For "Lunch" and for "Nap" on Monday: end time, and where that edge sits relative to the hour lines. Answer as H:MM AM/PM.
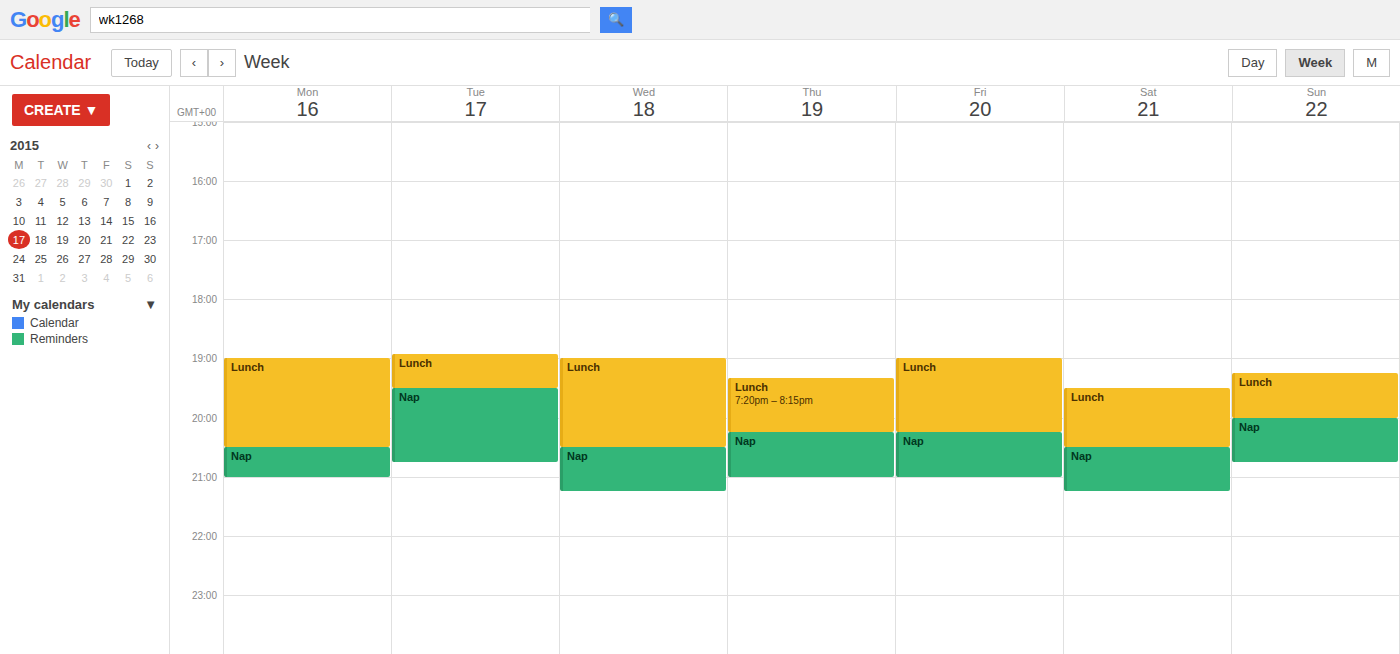
"Lunch": 8:30 PM, halfway between the 8 PM and 9 PM lines. "Nap": 9:00 PM, exactly on the 9 PM line.